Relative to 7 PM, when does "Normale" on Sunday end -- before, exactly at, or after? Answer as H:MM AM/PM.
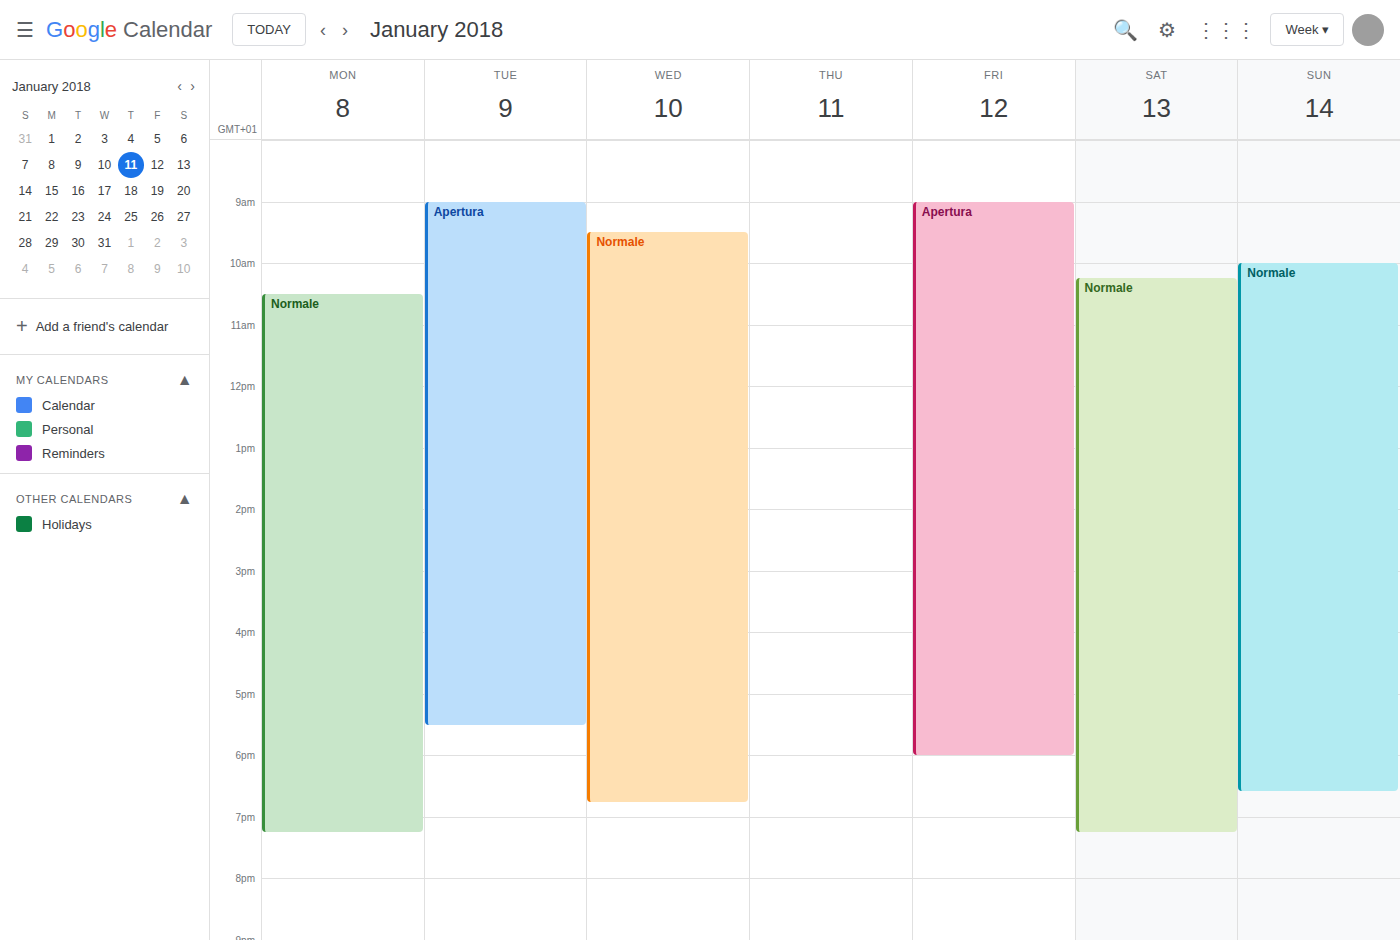
6:35 PM -- before 7 PM, 25 minutes above the 7 PM line.